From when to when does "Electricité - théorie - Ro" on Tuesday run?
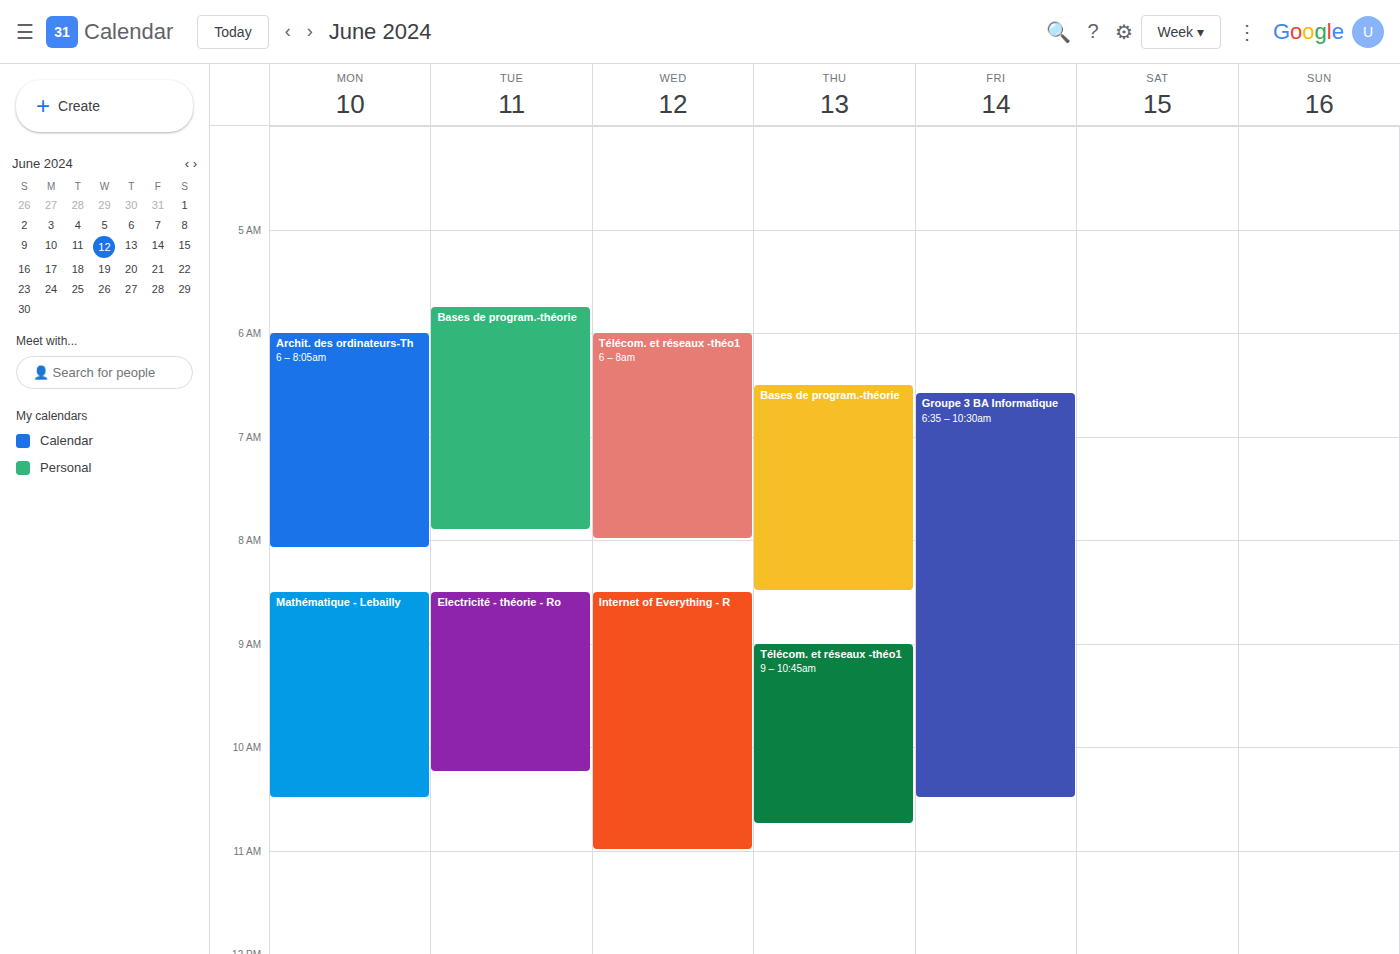
8:30 AM to 10:15 AM